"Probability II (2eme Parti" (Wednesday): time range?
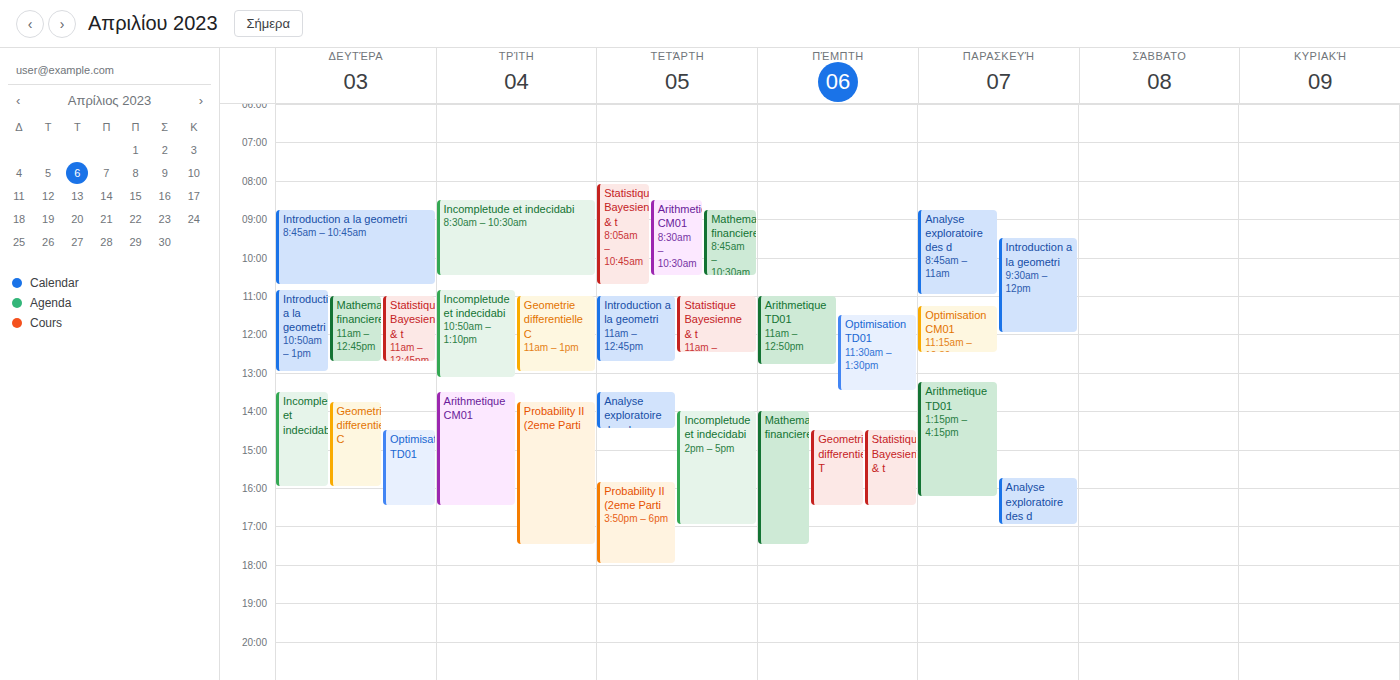
3:50 PM to 6:00 PM